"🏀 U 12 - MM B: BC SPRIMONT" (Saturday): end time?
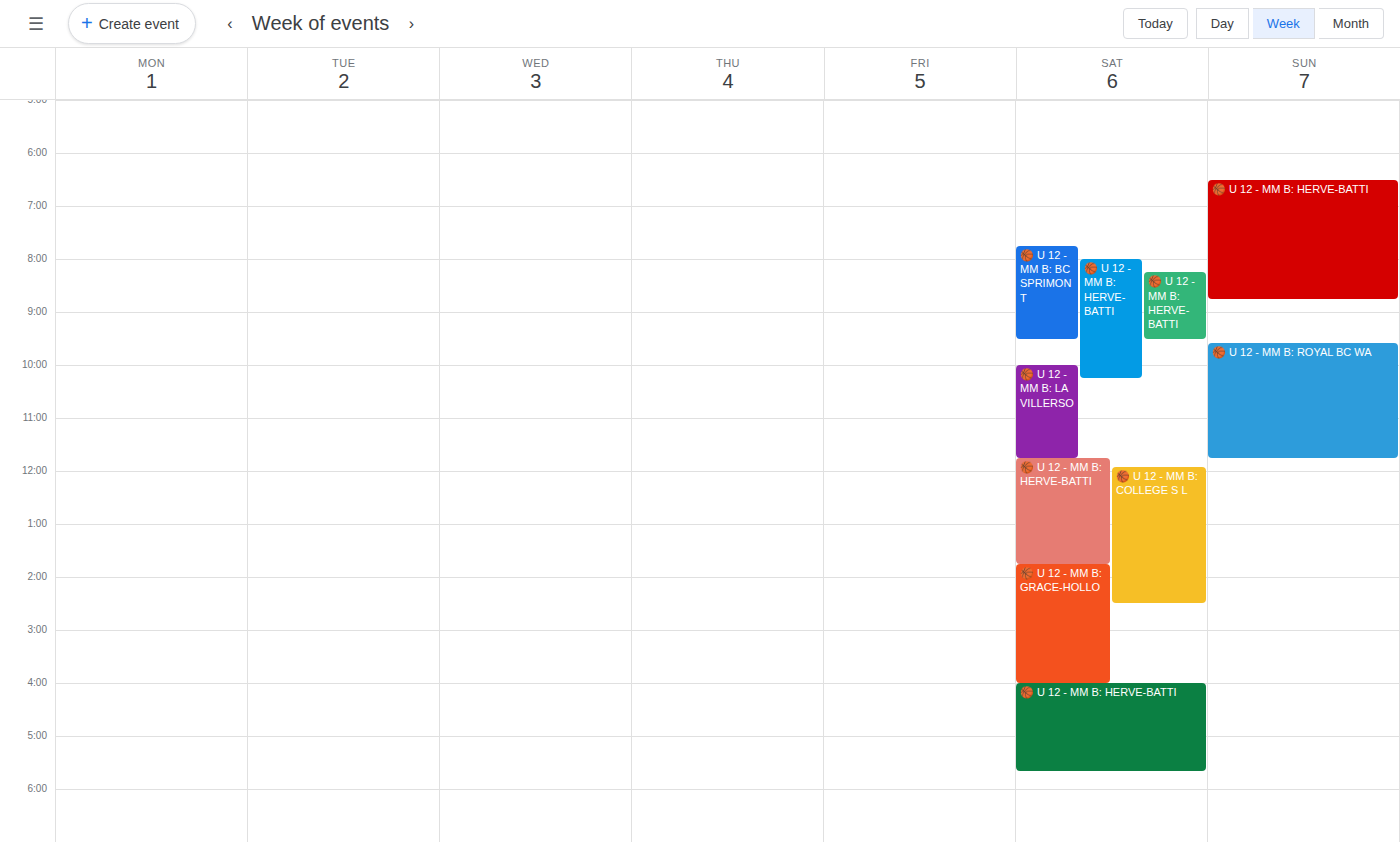
9:30 AM